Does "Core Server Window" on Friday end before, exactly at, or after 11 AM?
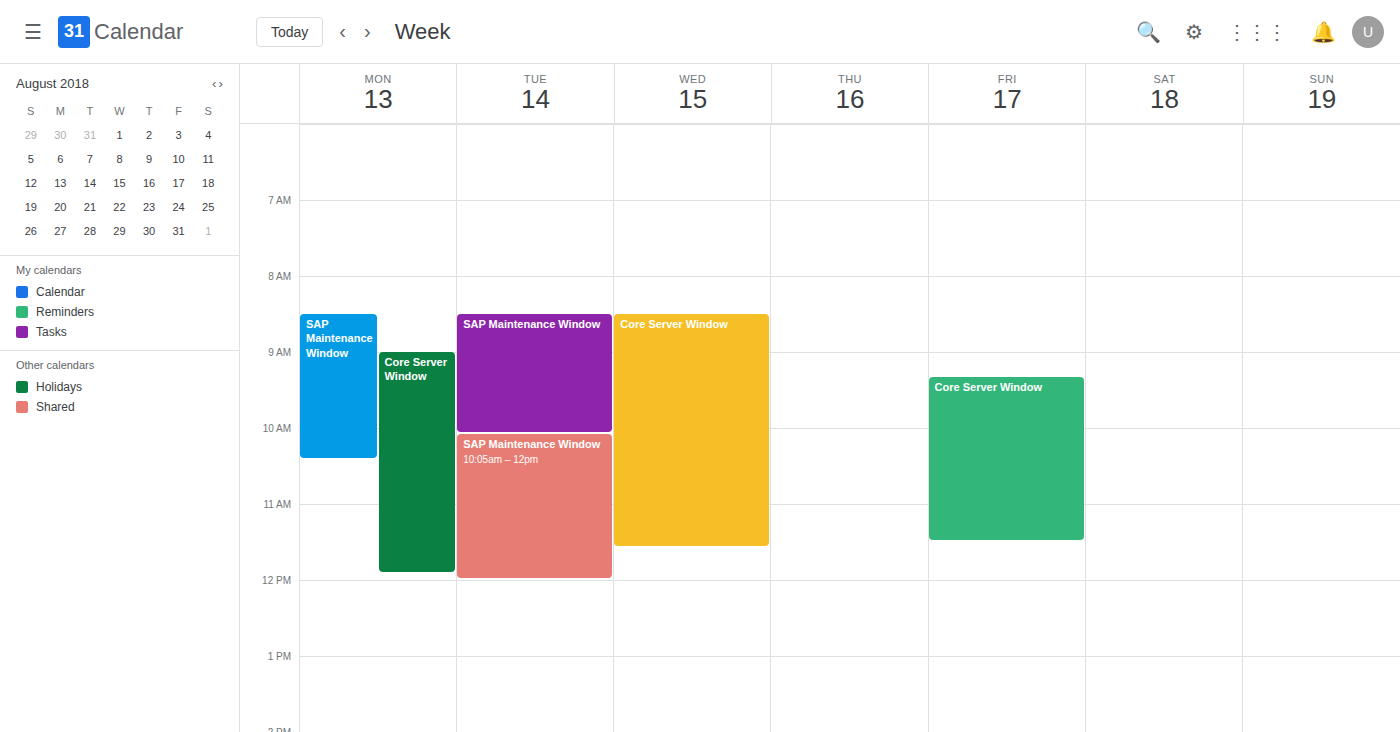
11:30 AM -- after 11 AM, 30 minutes below the 11 AM line.